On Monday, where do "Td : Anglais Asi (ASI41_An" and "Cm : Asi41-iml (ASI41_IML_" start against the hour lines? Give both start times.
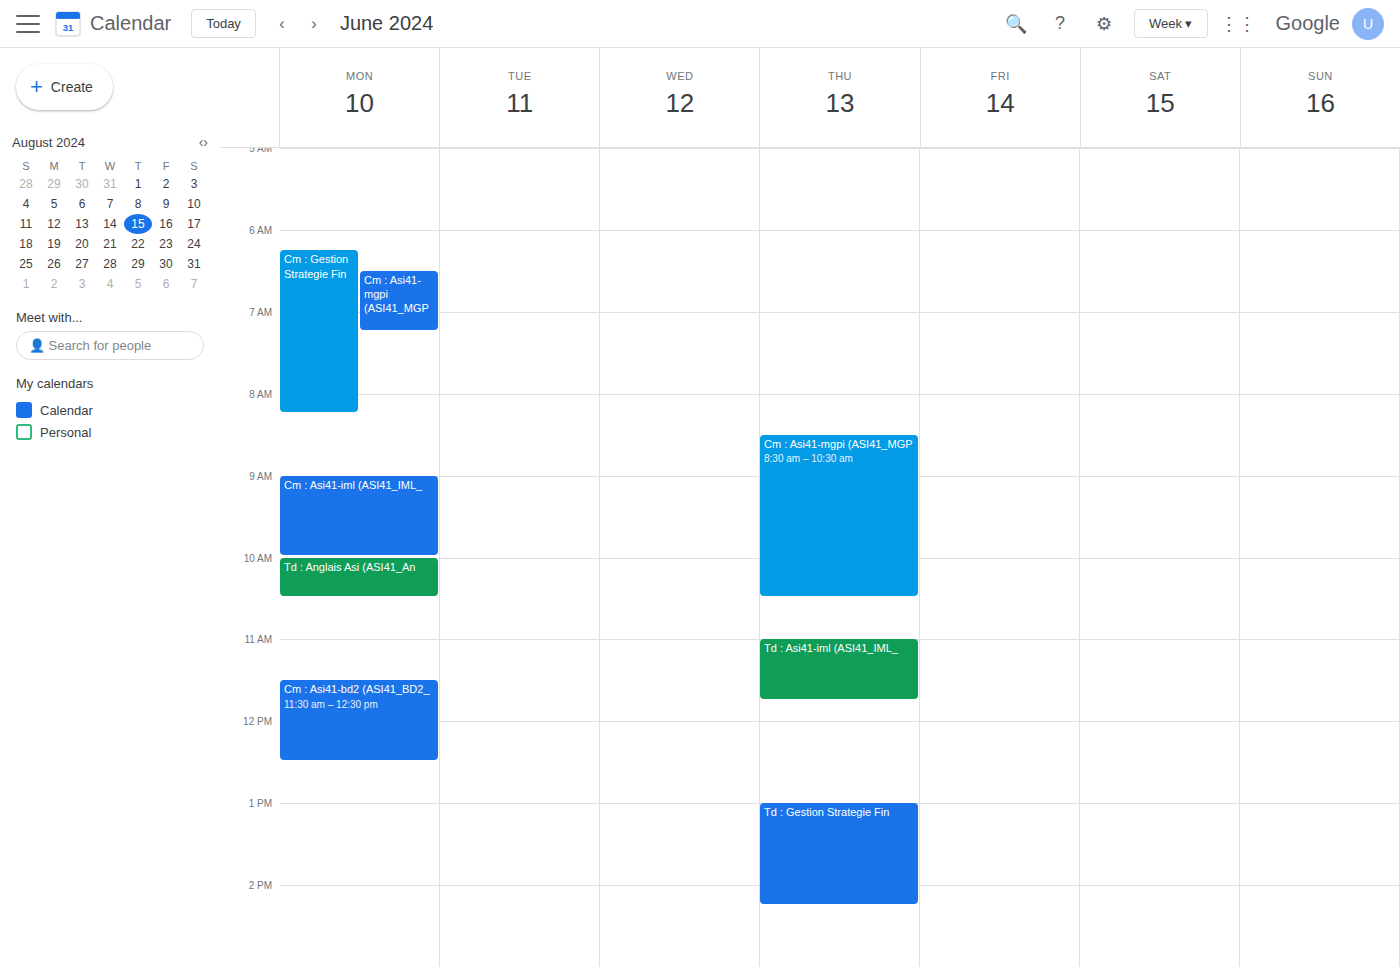
"Td : Anglais Asi (ASI41_An": 10:00 AM, exactly on the 10 AM line. "Cm : Asi41-iml (ASI41_IML_": 9:00 AM, exactly on the 9 AM line.